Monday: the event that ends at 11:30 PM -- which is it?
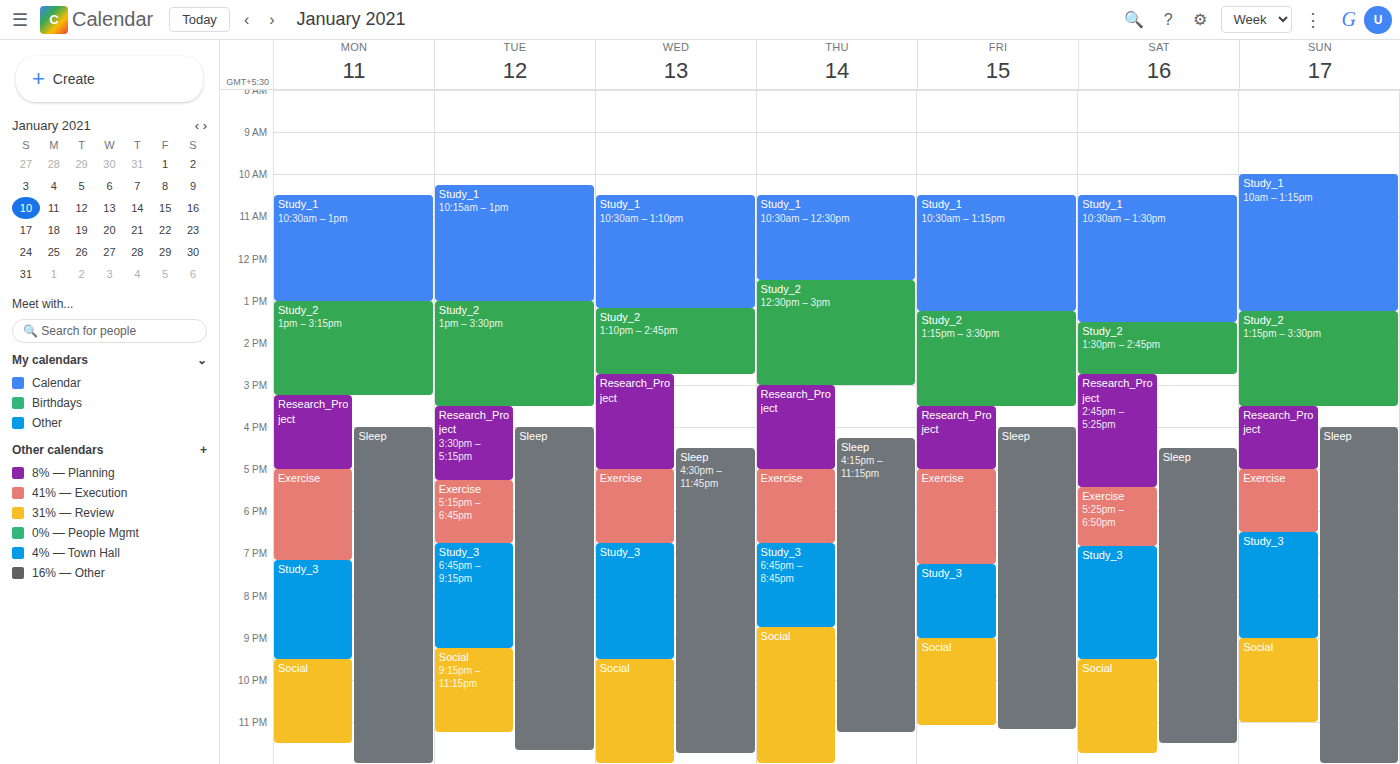
"Social"